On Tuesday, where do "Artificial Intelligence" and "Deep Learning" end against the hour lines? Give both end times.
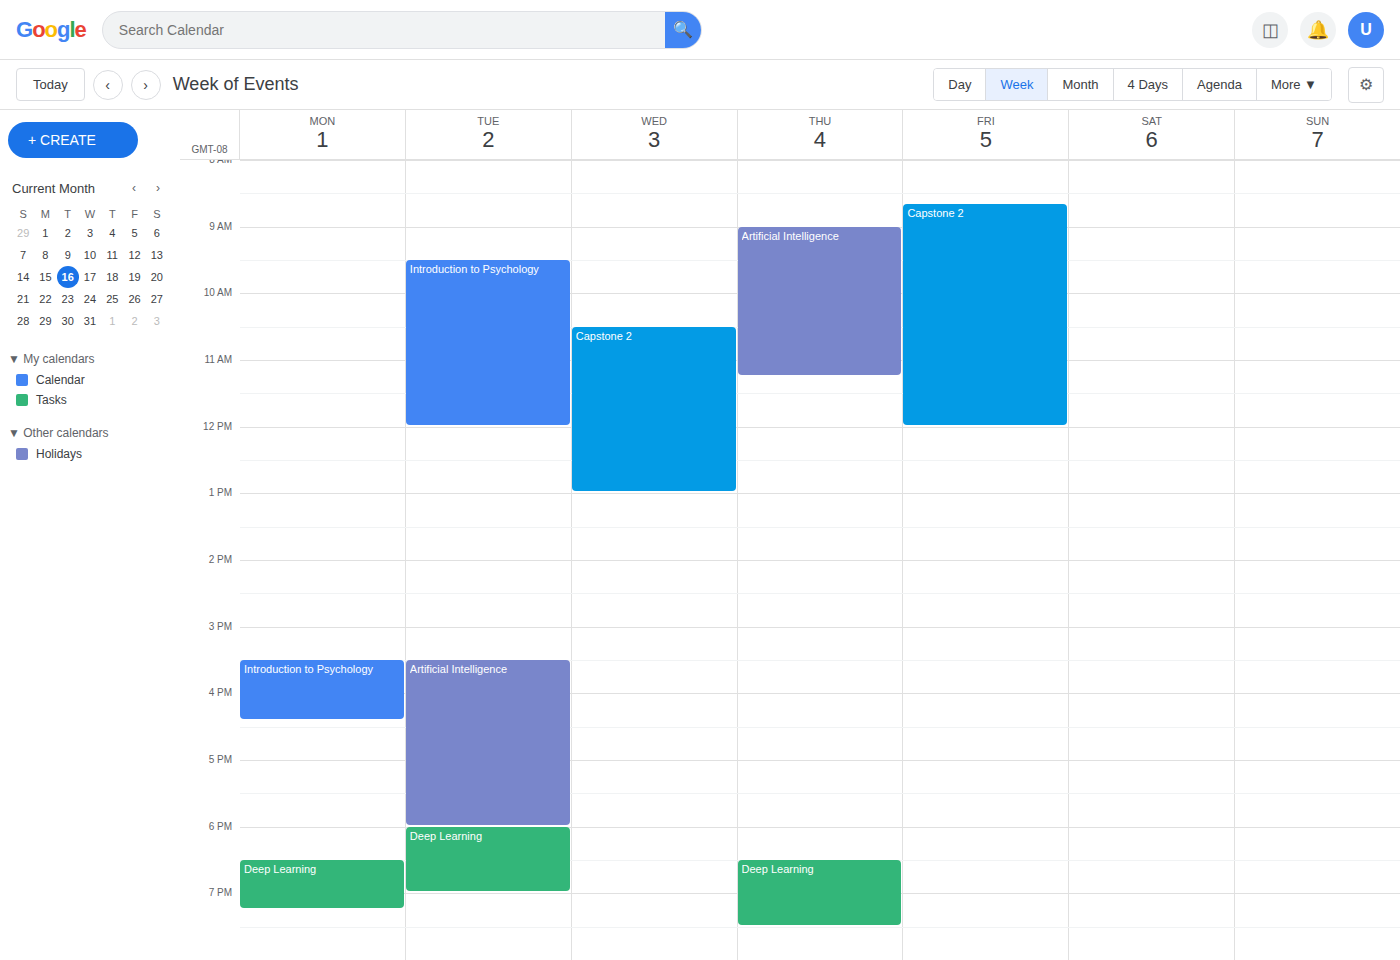
"Artificial Intelligence": 6:00 PM, exactly on the 6 PM line. "Deep Learning": 7:00 PM, exactly on the 7 PM line.